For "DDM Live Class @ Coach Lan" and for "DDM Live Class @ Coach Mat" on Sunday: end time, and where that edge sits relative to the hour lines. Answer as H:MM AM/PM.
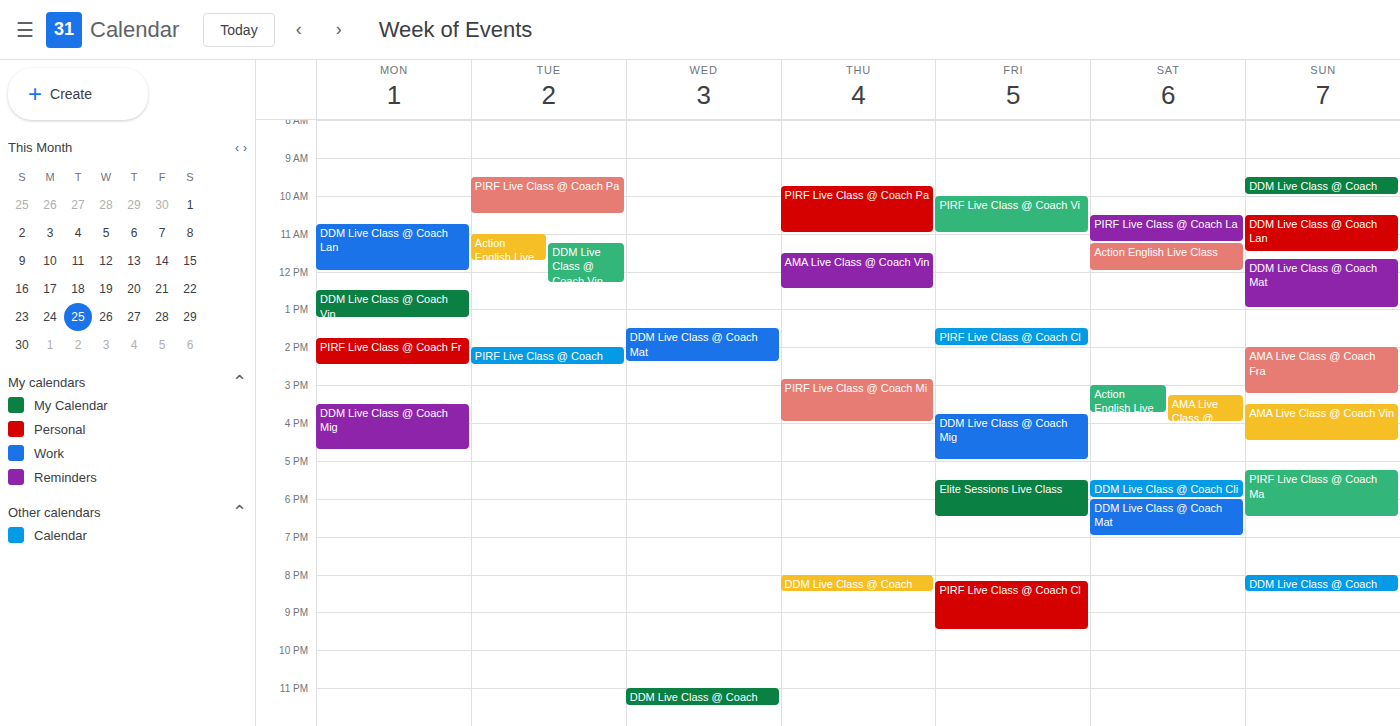
"DDM Live Class @ Coach Lan": 11:30 AM, halfway between the 11 AM and 12 PM lines. "DDM Live Class @ Coach Mat": 1:00 PM, exactly on the 1 PM line.